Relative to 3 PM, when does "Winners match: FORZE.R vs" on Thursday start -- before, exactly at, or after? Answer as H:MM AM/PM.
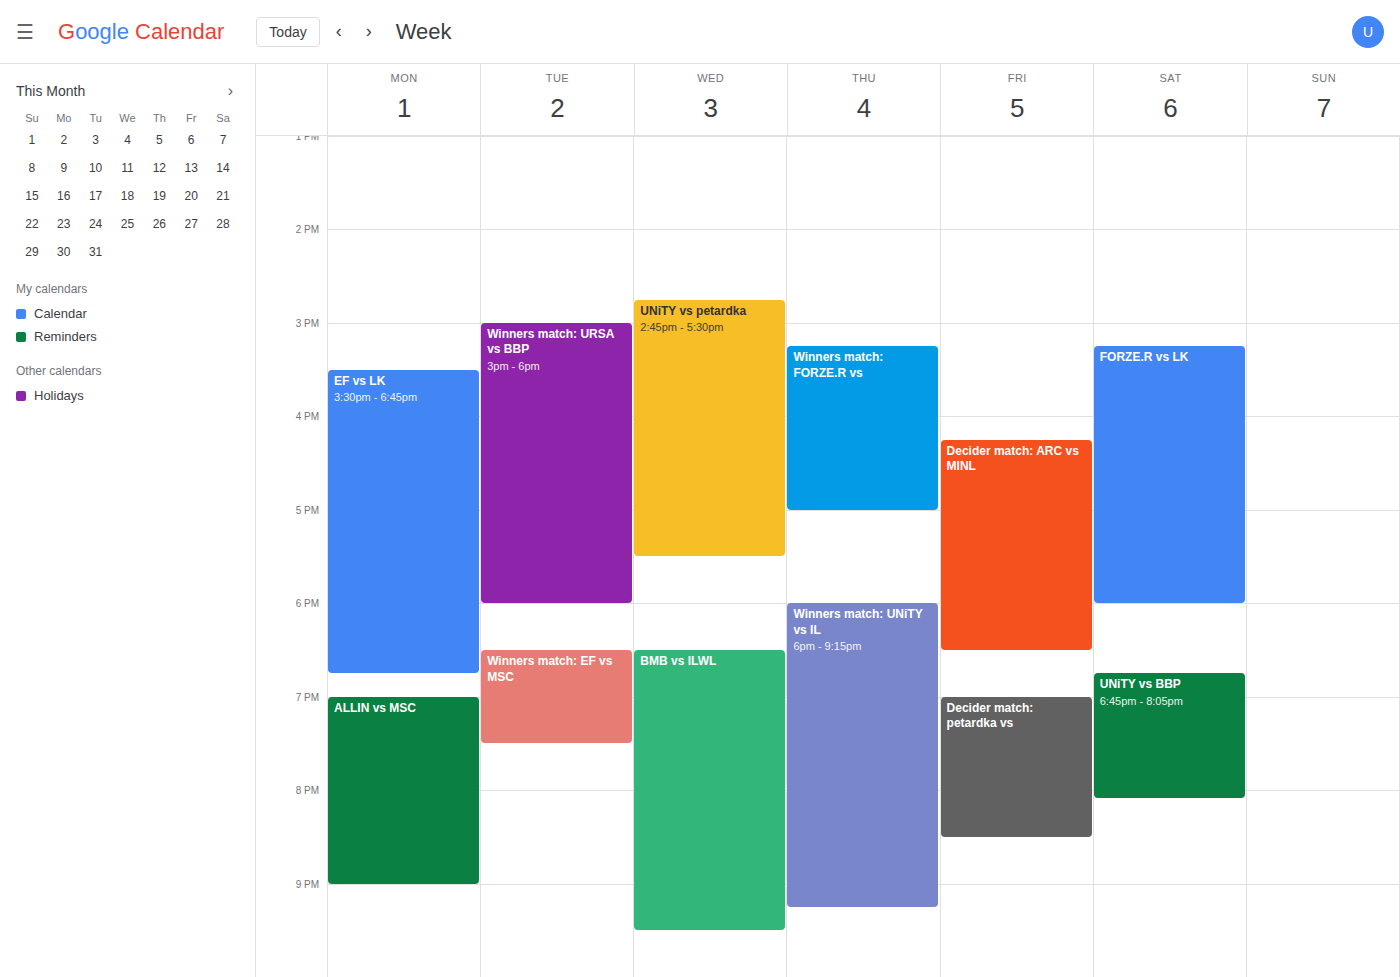
3:15 PM -- after 3 PM, 15 minutes below the 3 PM line.